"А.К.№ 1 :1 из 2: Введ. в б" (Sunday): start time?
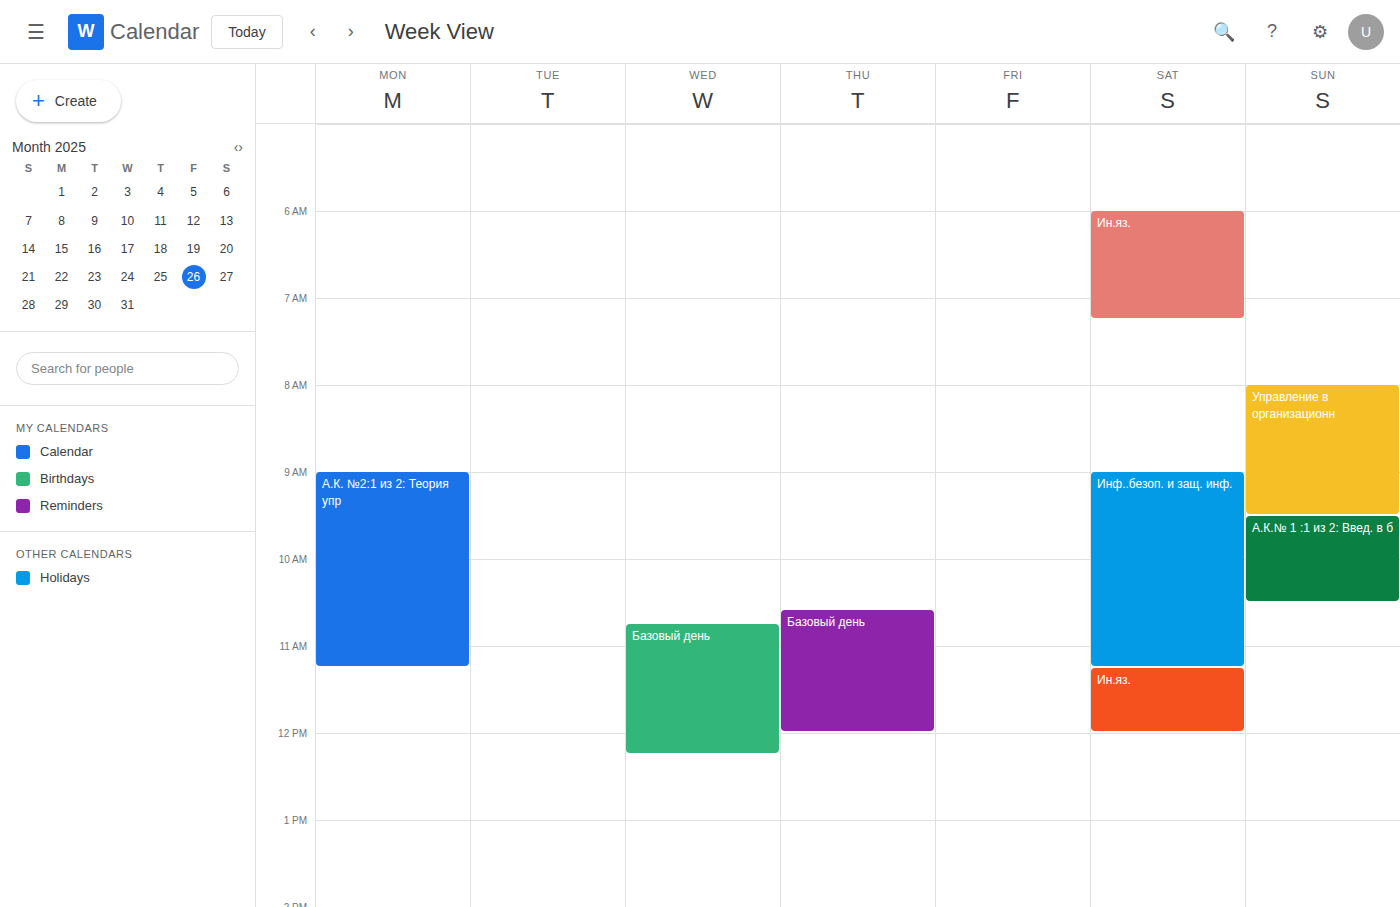
9:30 AM